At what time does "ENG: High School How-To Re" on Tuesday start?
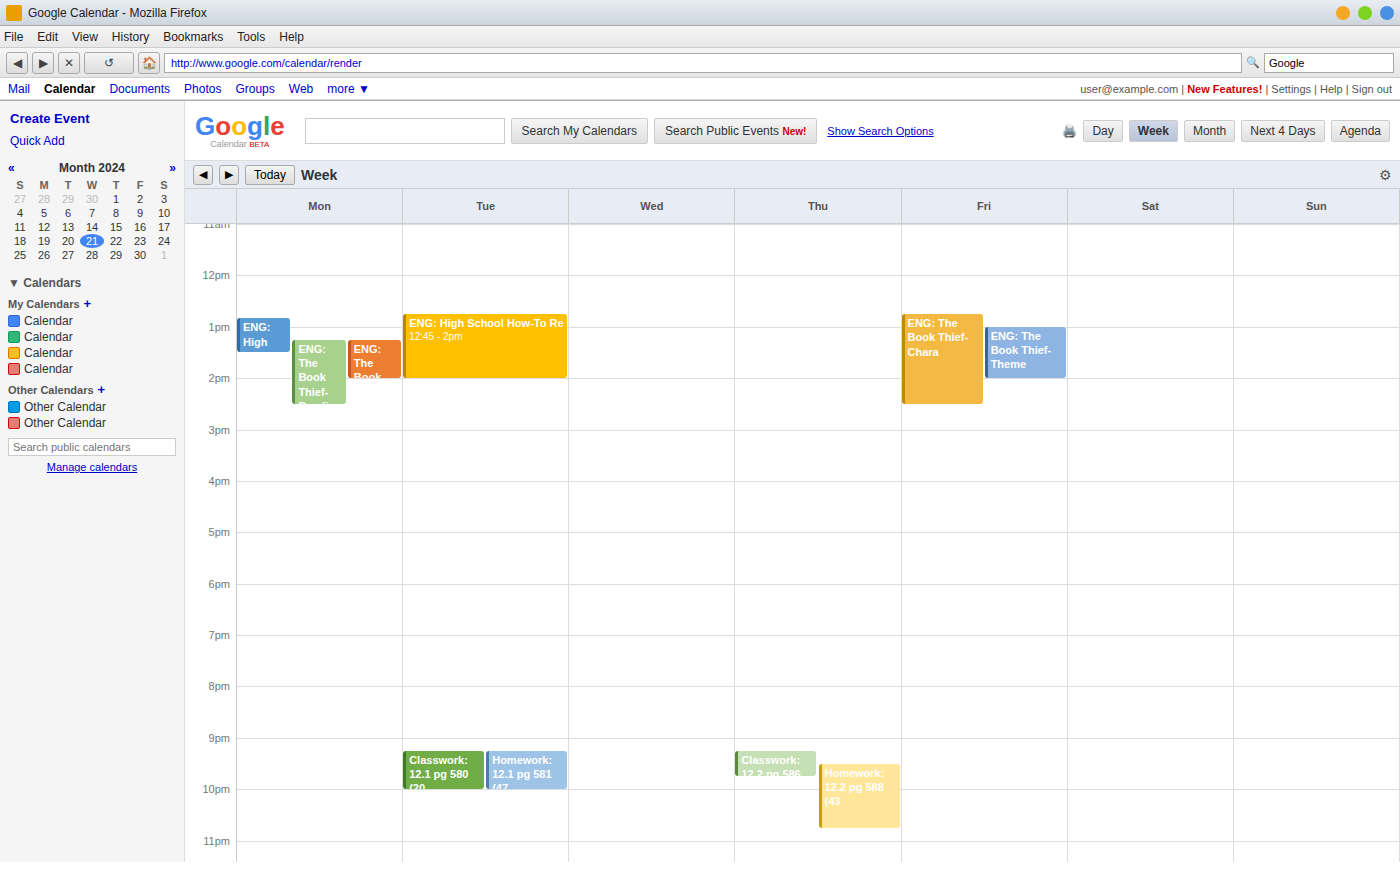
12:45 PM